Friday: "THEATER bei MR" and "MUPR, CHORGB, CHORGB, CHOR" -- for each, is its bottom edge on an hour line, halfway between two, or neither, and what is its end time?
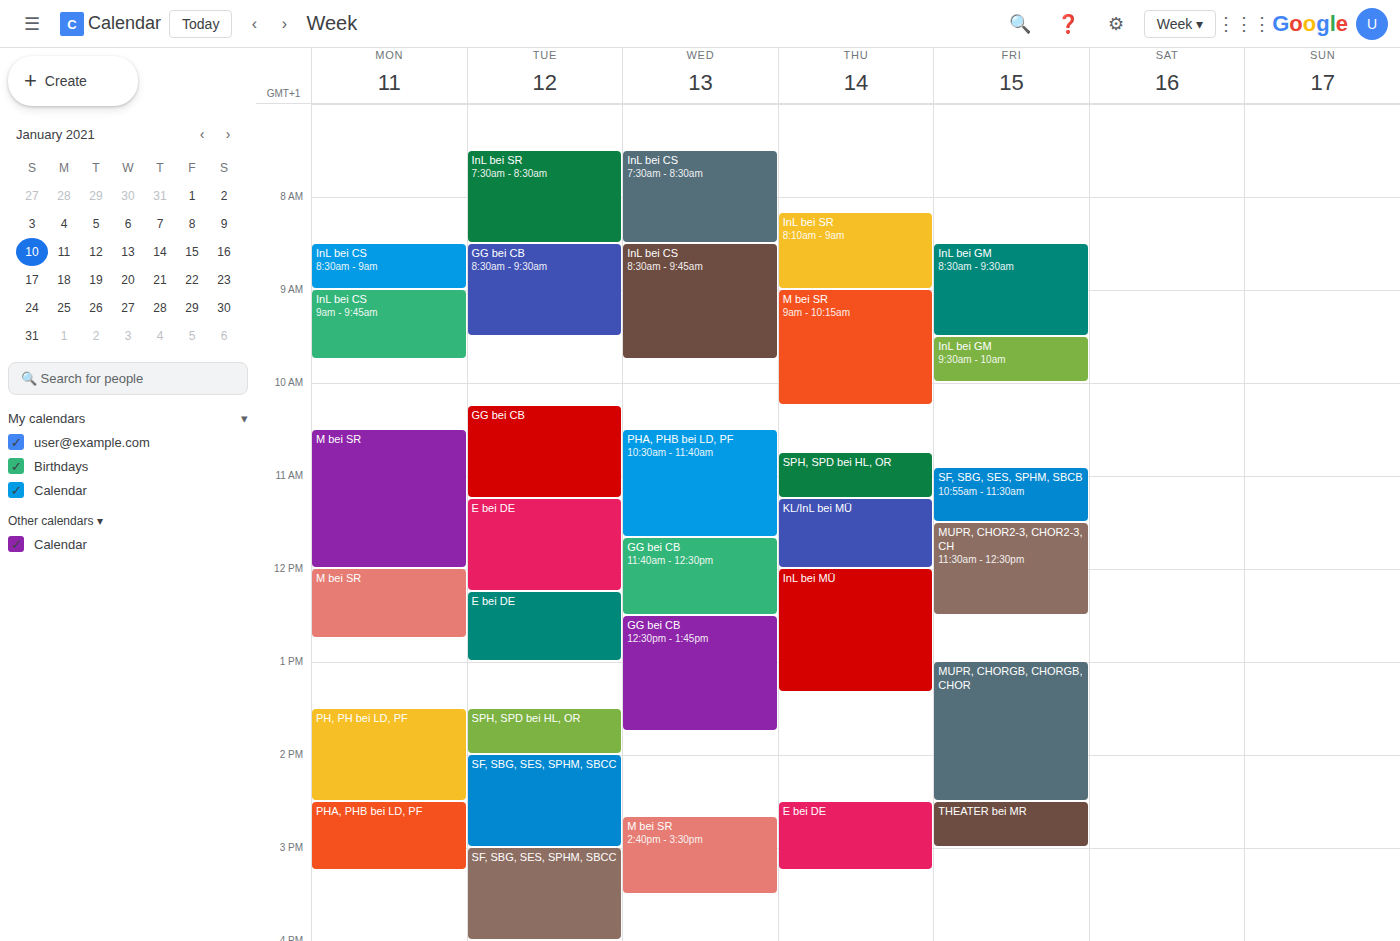
"THEATER bei MR": 3:00 PM, exactly on the 3 PM line. "MUPR, CHORGB, CHORGB, CHOR": 2:30 PM, halfway between the 2 PM and 3 PM lines.